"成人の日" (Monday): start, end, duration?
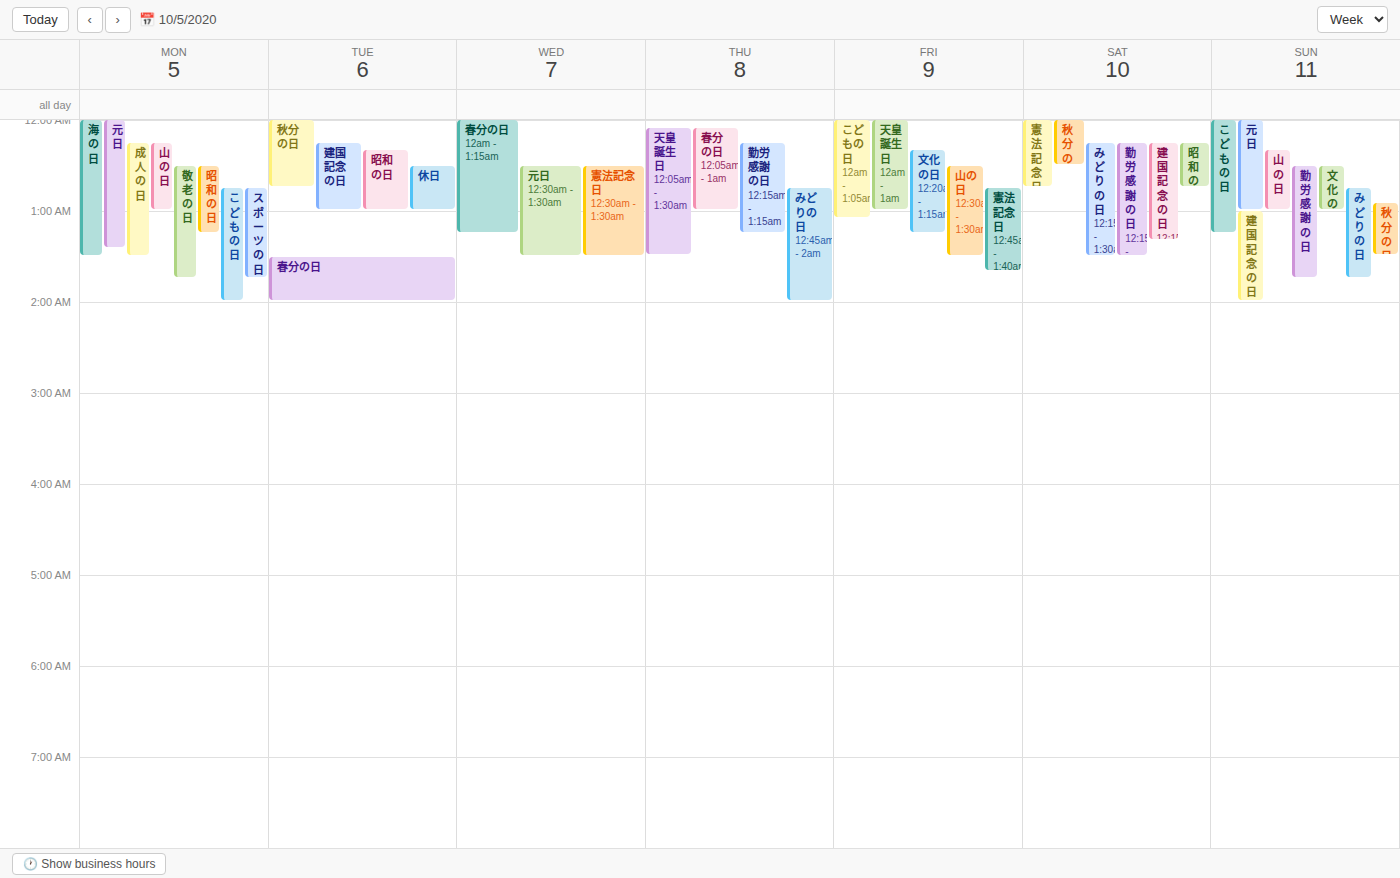
12:15 AM to 1:30 AM, 1 hour 15 minutes